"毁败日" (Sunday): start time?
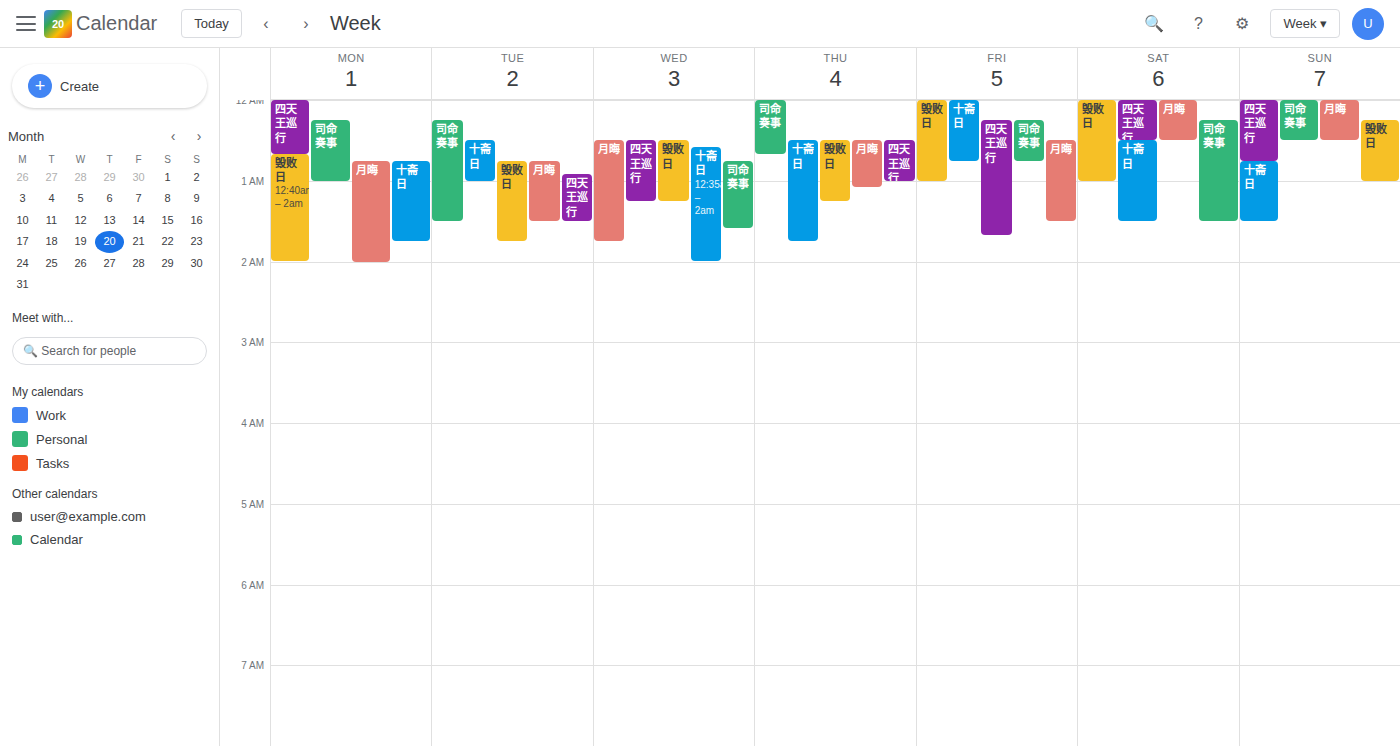
12:15 AM